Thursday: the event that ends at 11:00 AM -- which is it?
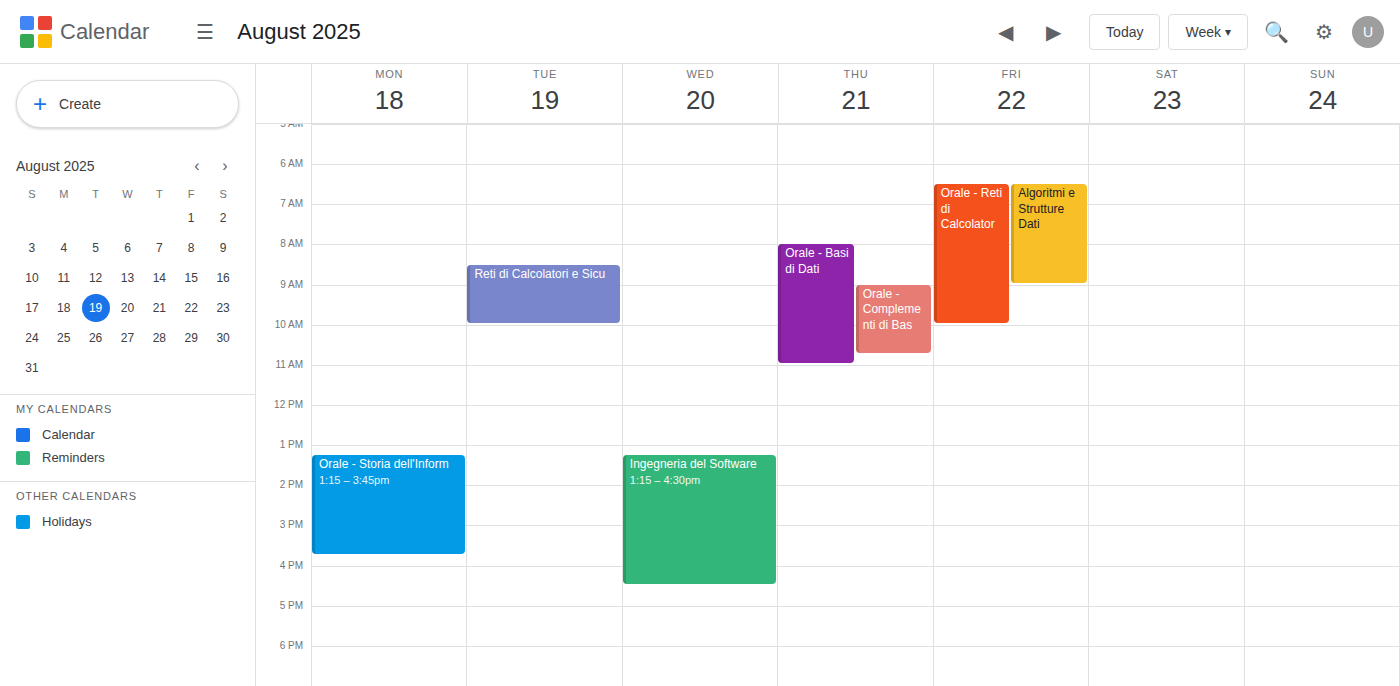
"Orale - Basi di Dati"